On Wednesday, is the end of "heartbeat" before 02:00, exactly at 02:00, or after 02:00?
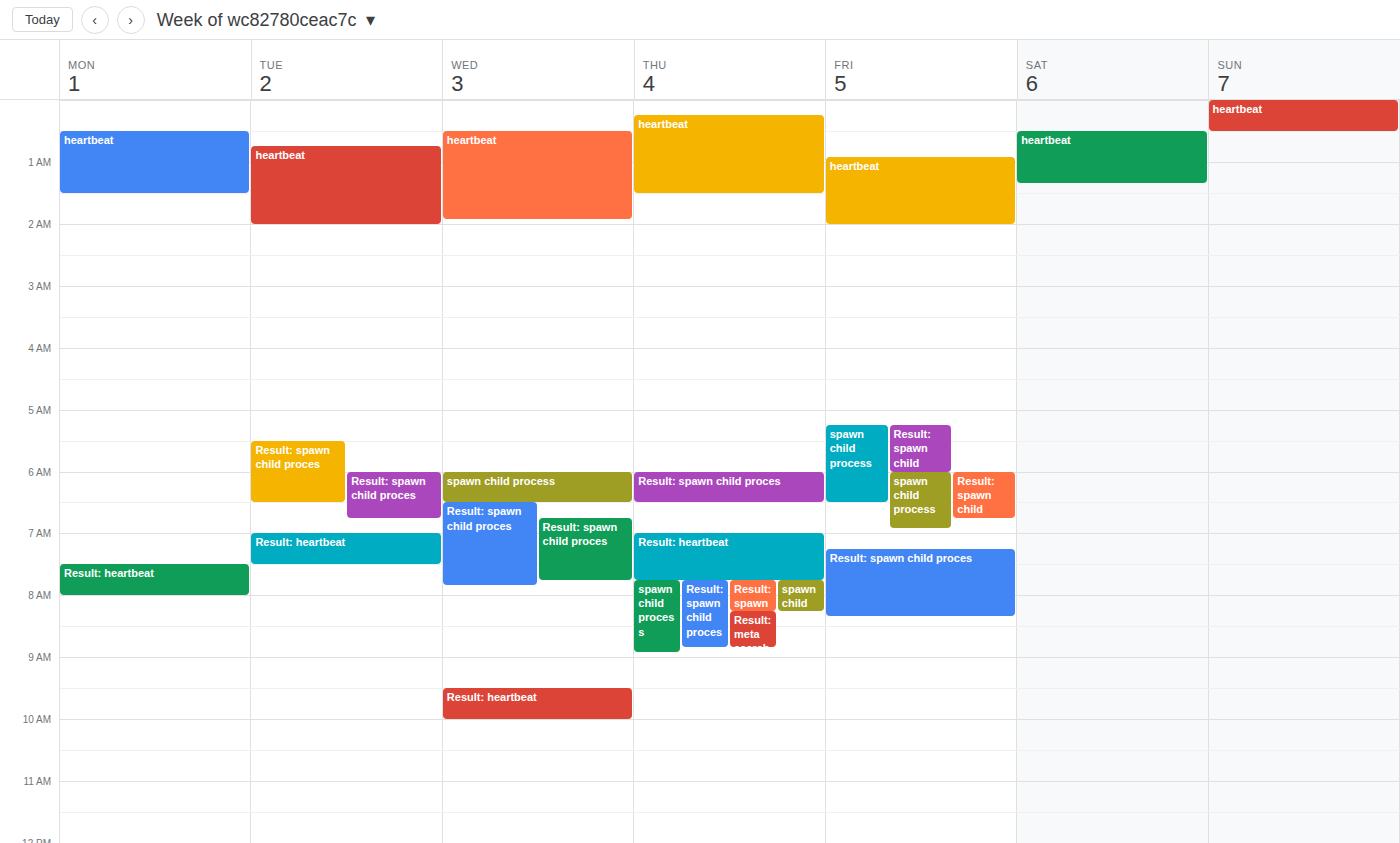
01:55 -- before 02:00, 5 minutes above the 02:00 line.